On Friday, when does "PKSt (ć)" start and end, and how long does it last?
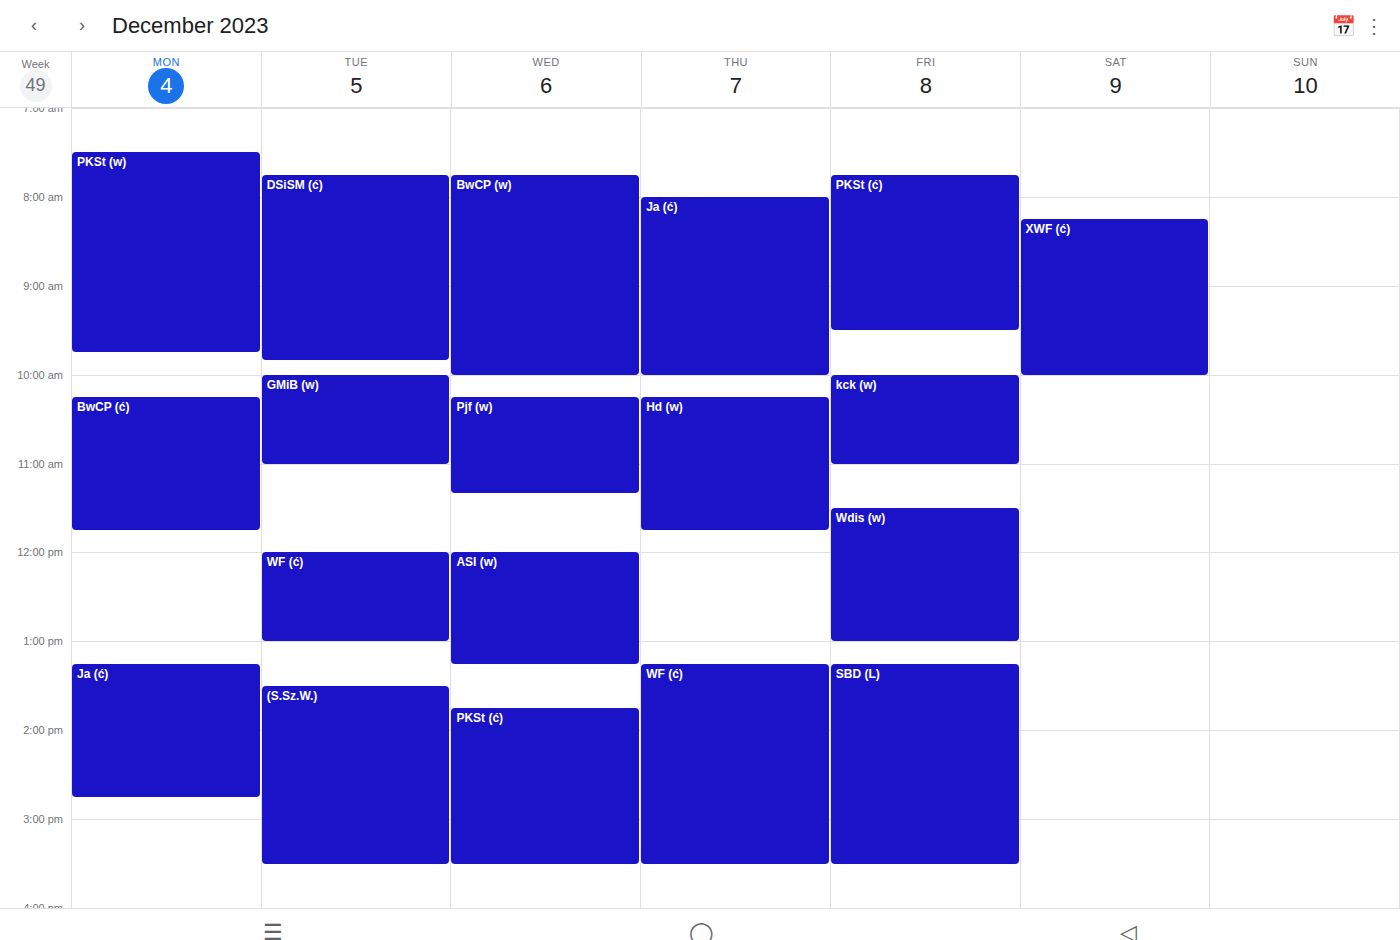
7:45 AM to 9:30 AM, 1 hour 45 minutes